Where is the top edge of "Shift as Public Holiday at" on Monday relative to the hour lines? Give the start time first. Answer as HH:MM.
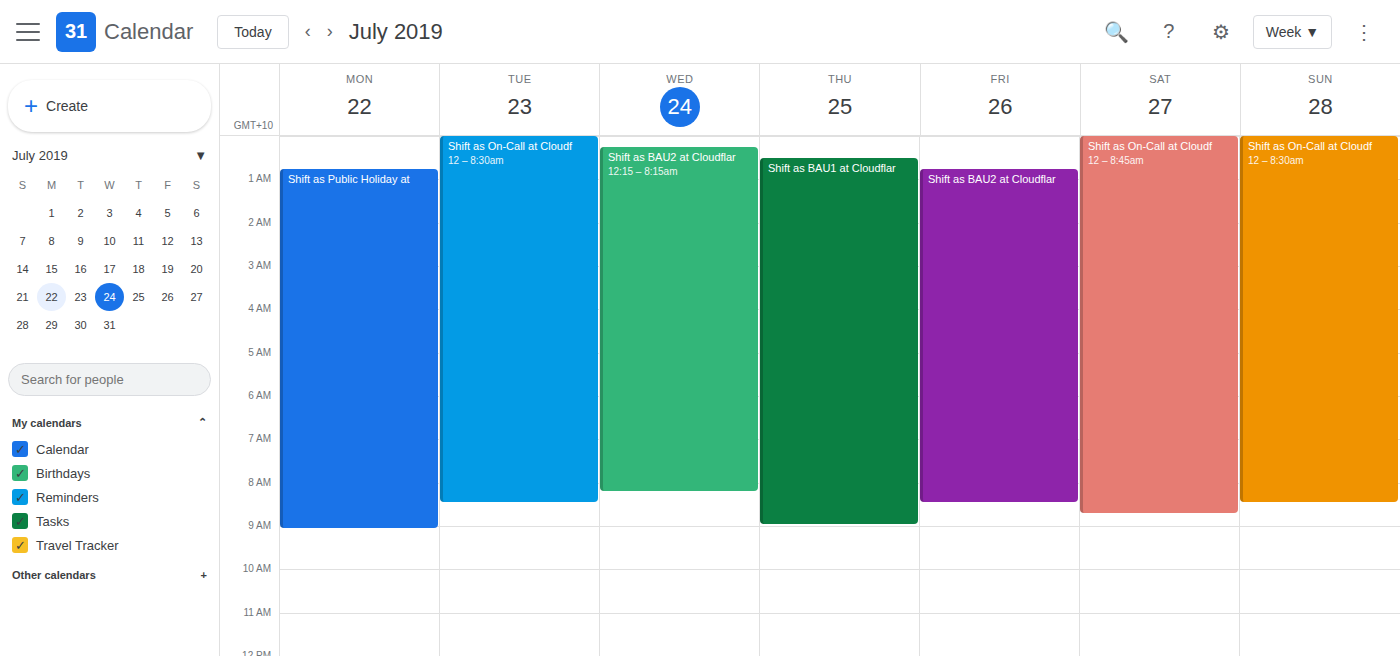
00:45 -- neither: three quarters of the way from the 00:00 line to the 01:00 line.